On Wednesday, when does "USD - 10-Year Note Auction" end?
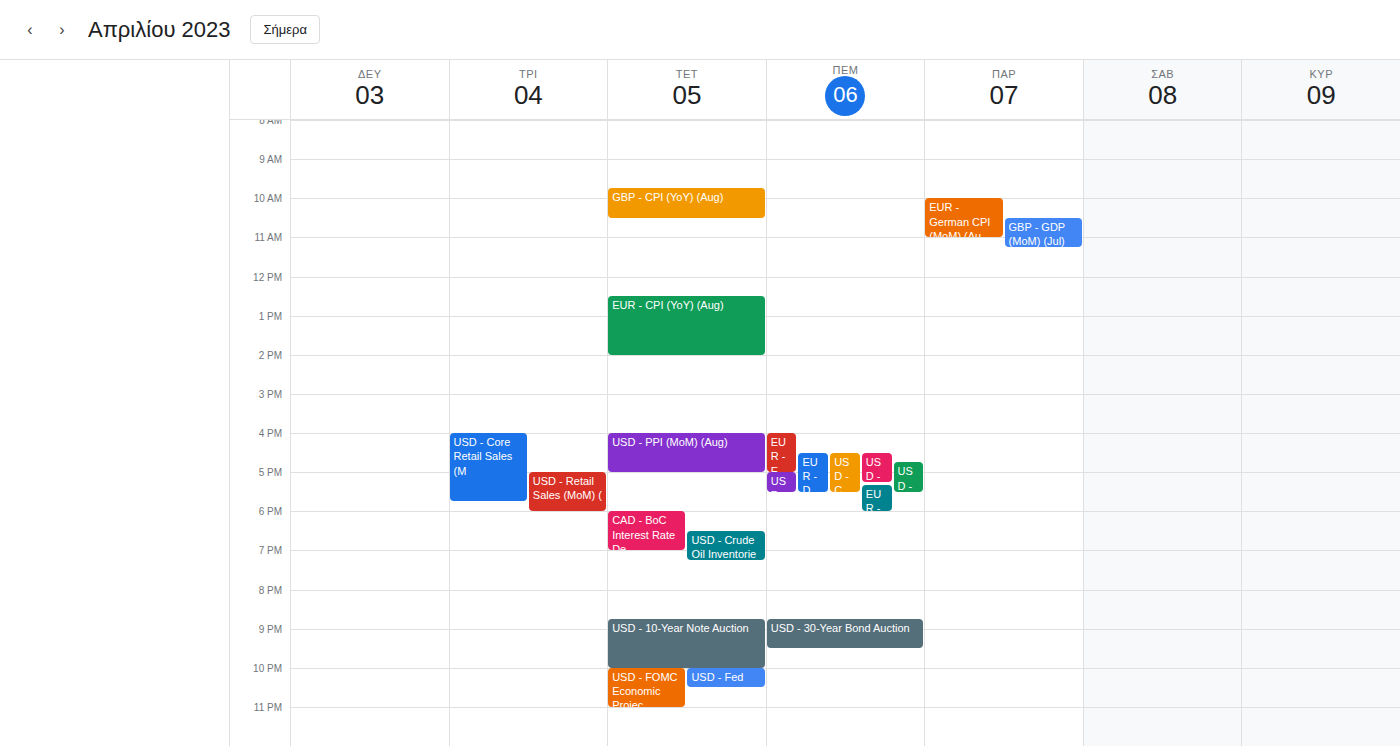
10:00 PM